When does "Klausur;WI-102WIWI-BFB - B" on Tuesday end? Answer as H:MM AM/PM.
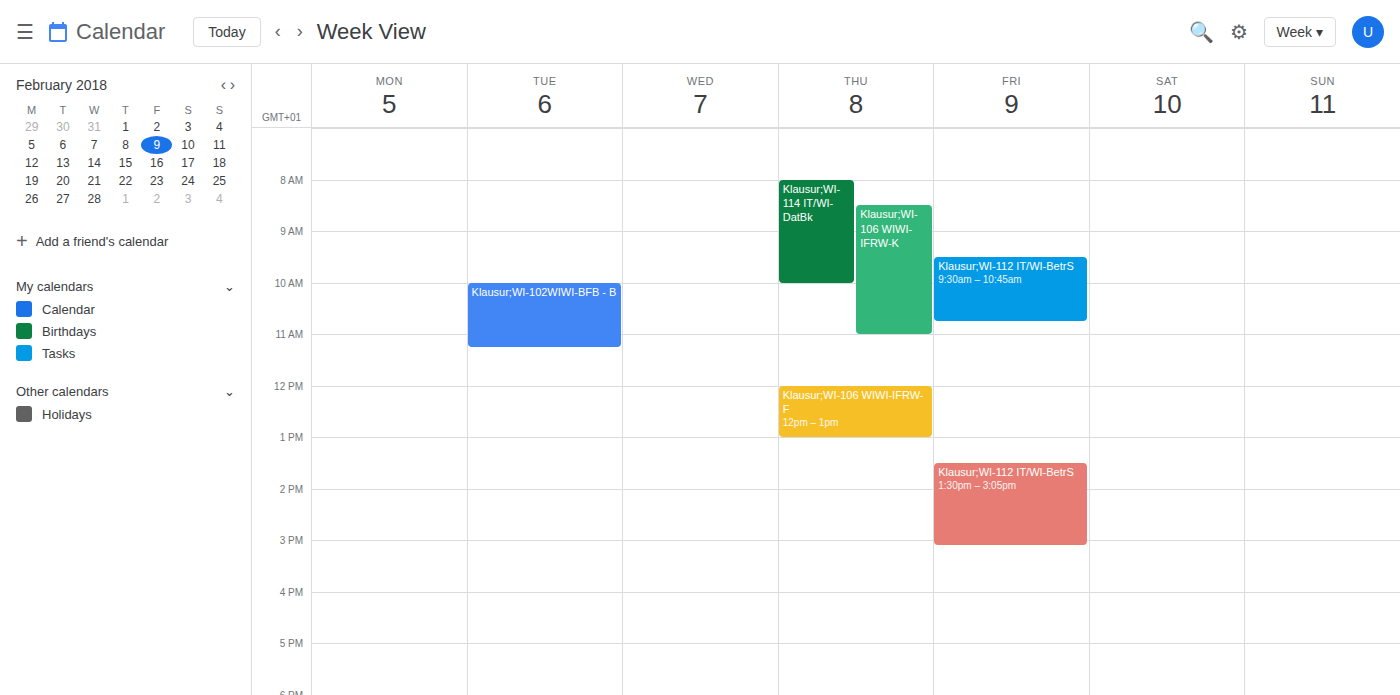
11:15 AM